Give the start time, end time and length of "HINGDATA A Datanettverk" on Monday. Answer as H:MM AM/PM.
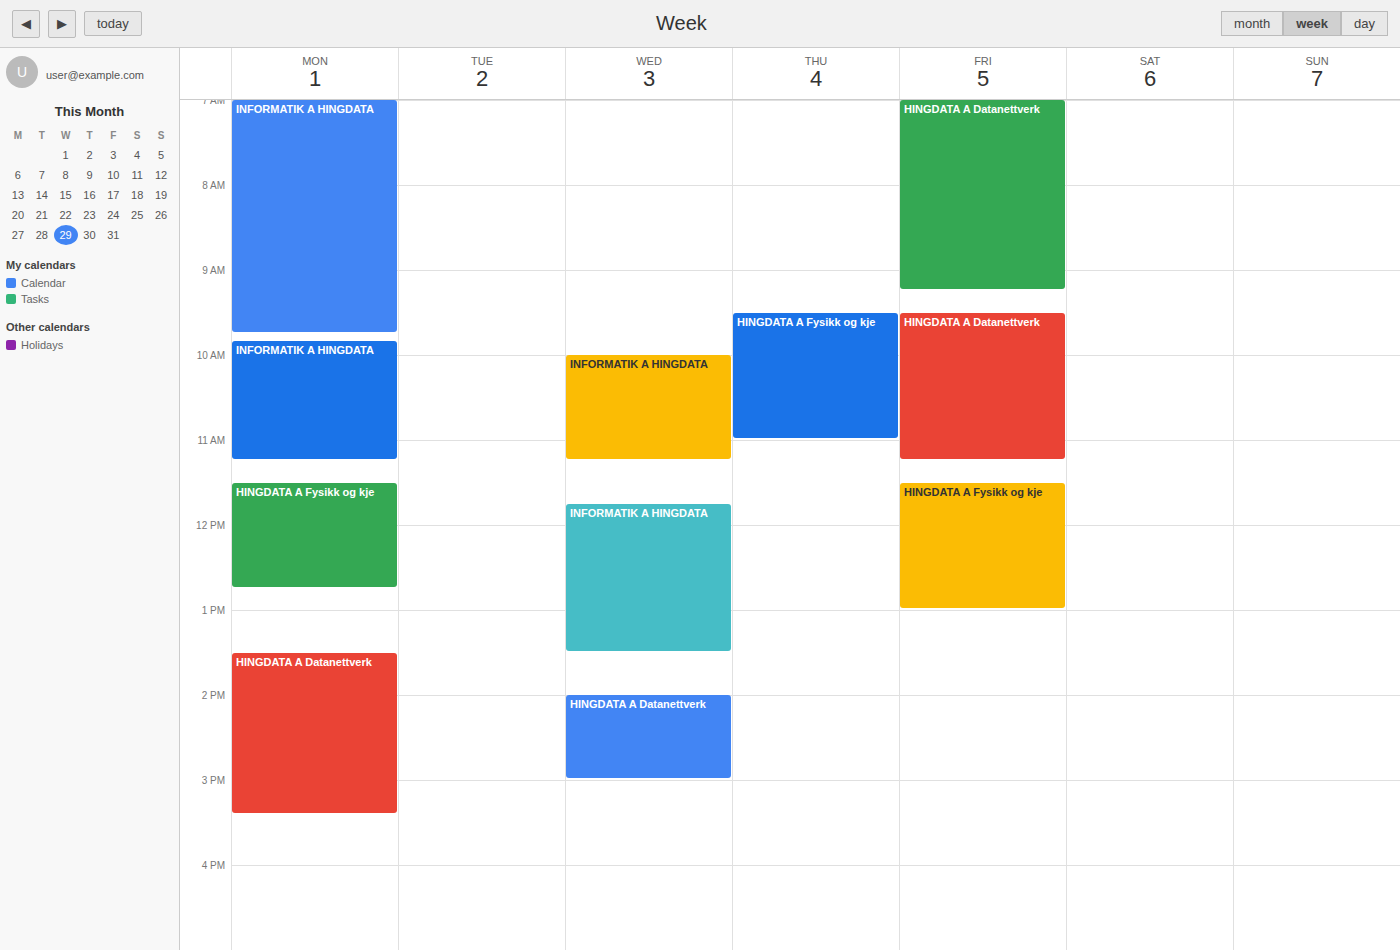
1:30 PM to 3:25 PM, 1 hour 55 minutes